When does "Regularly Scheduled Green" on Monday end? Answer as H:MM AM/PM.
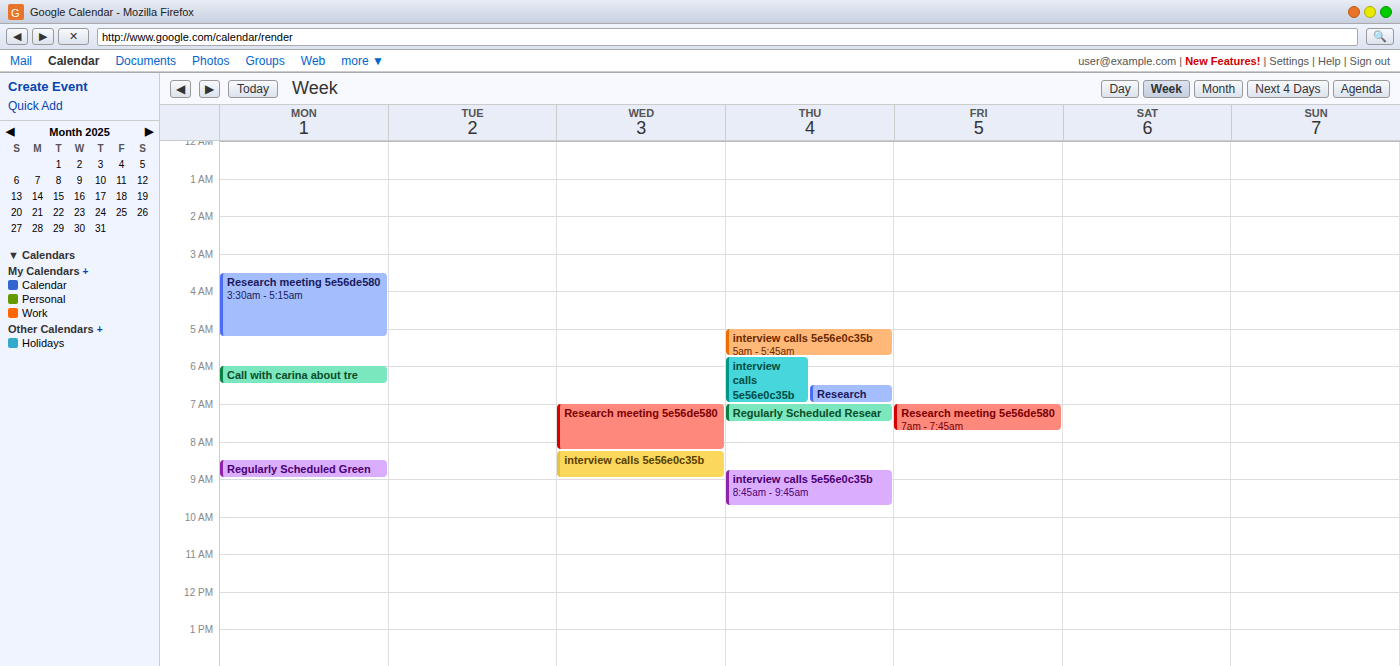
9:00 AM